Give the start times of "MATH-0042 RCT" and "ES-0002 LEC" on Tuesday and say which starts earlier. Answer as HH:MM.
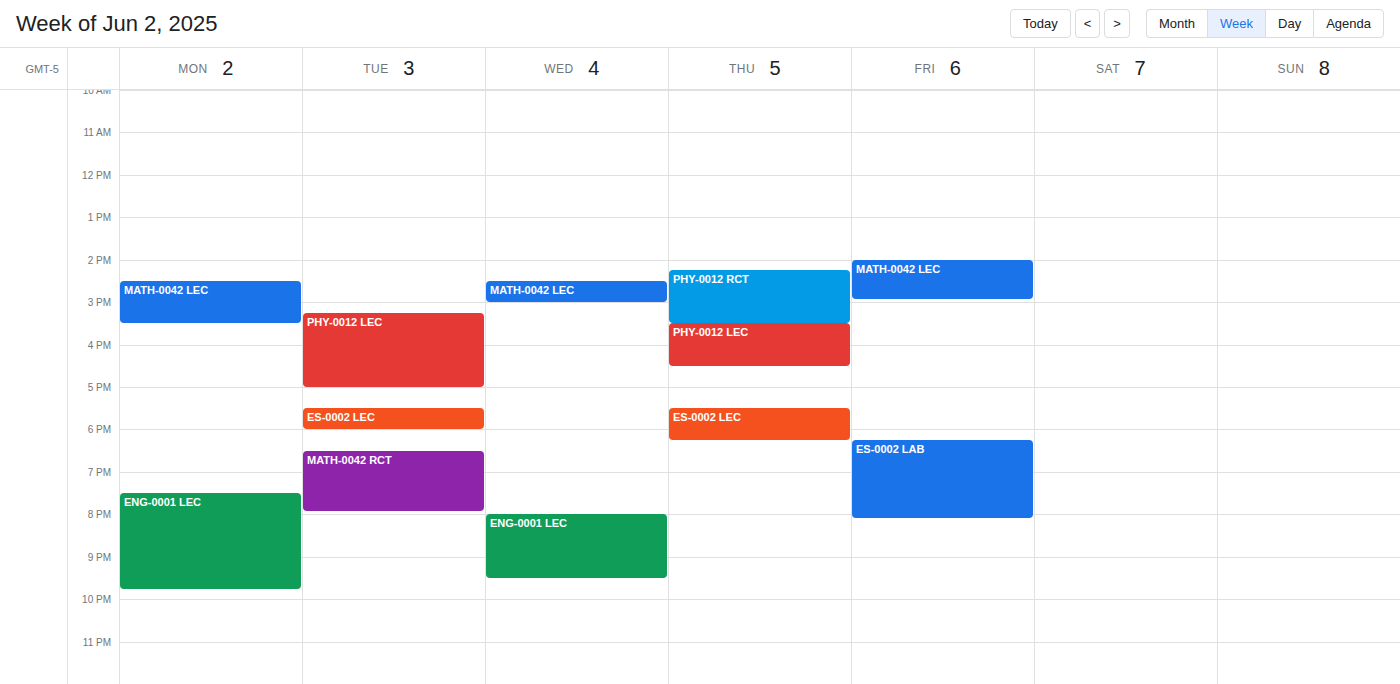
"ES-0002 LEC" 17:30; "MATH-0042 RCT" 18:30.